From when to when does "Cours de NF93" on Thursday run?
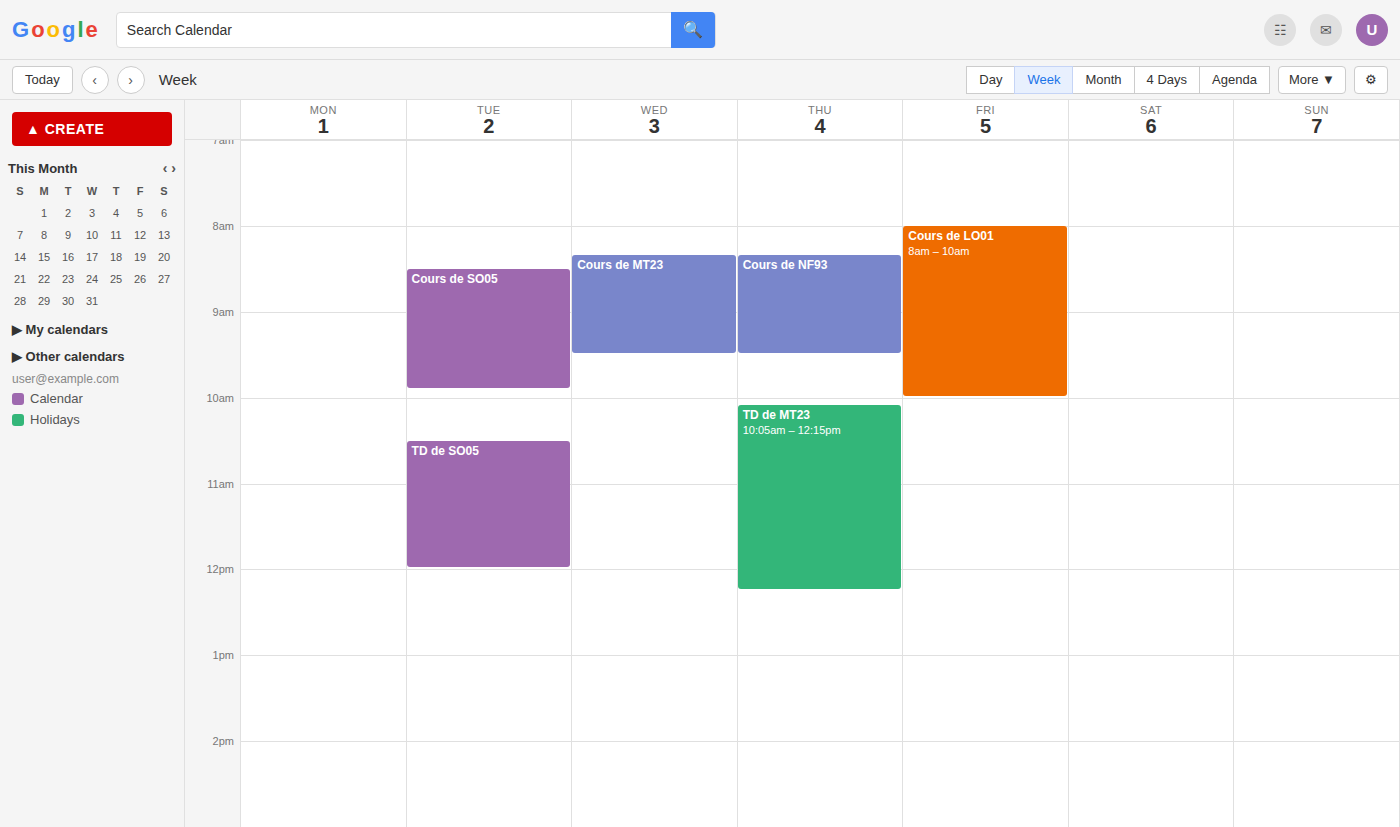
8:20 AM to 9:30 AM